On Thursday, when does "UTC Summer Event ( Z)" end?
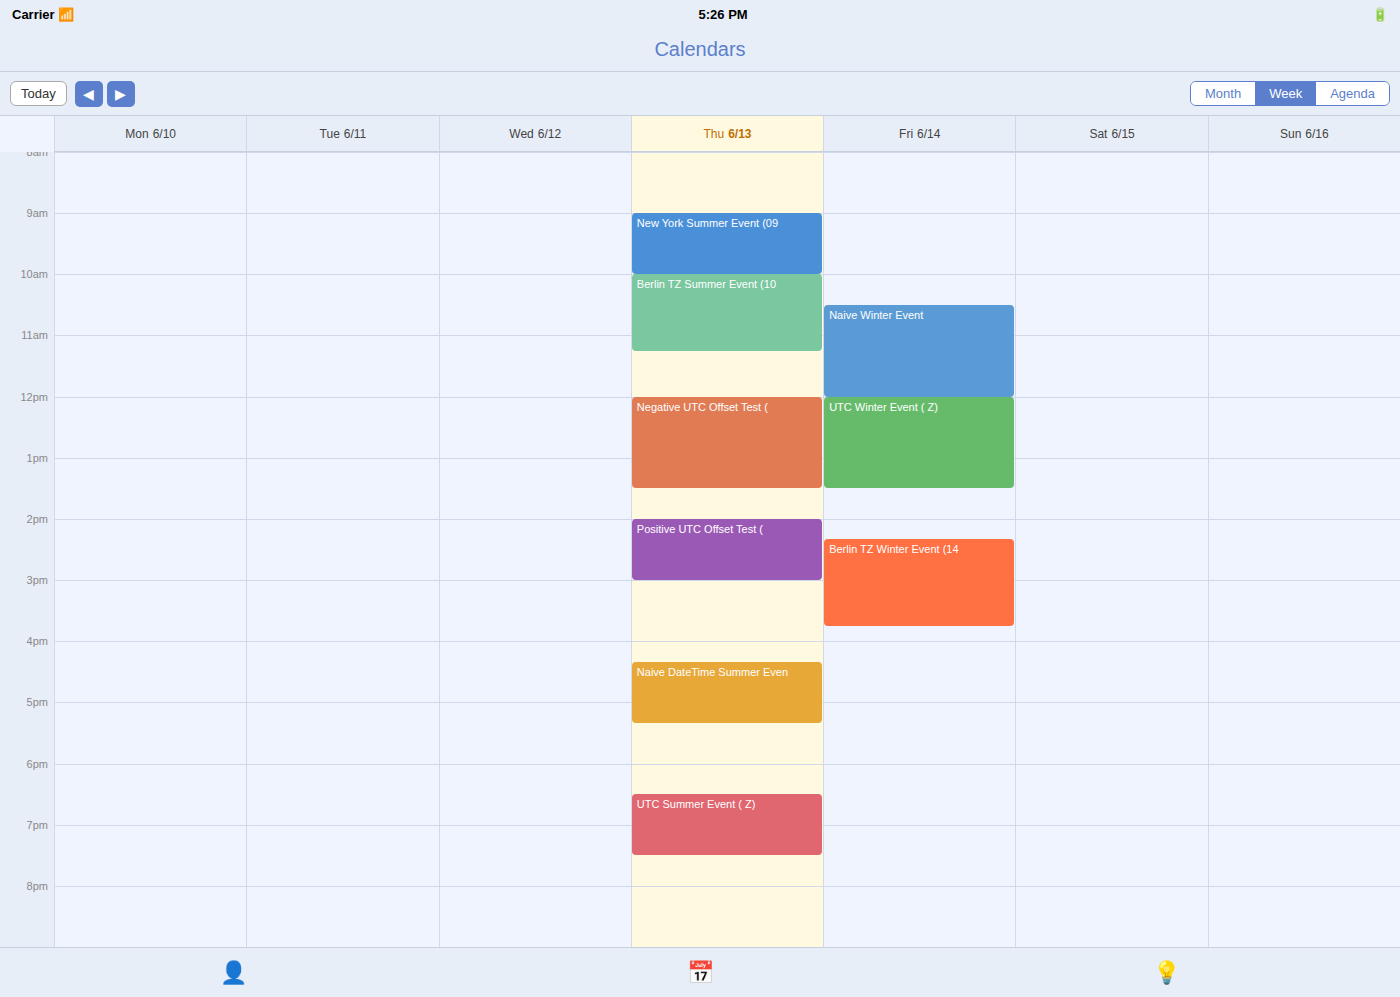
7:30 PM